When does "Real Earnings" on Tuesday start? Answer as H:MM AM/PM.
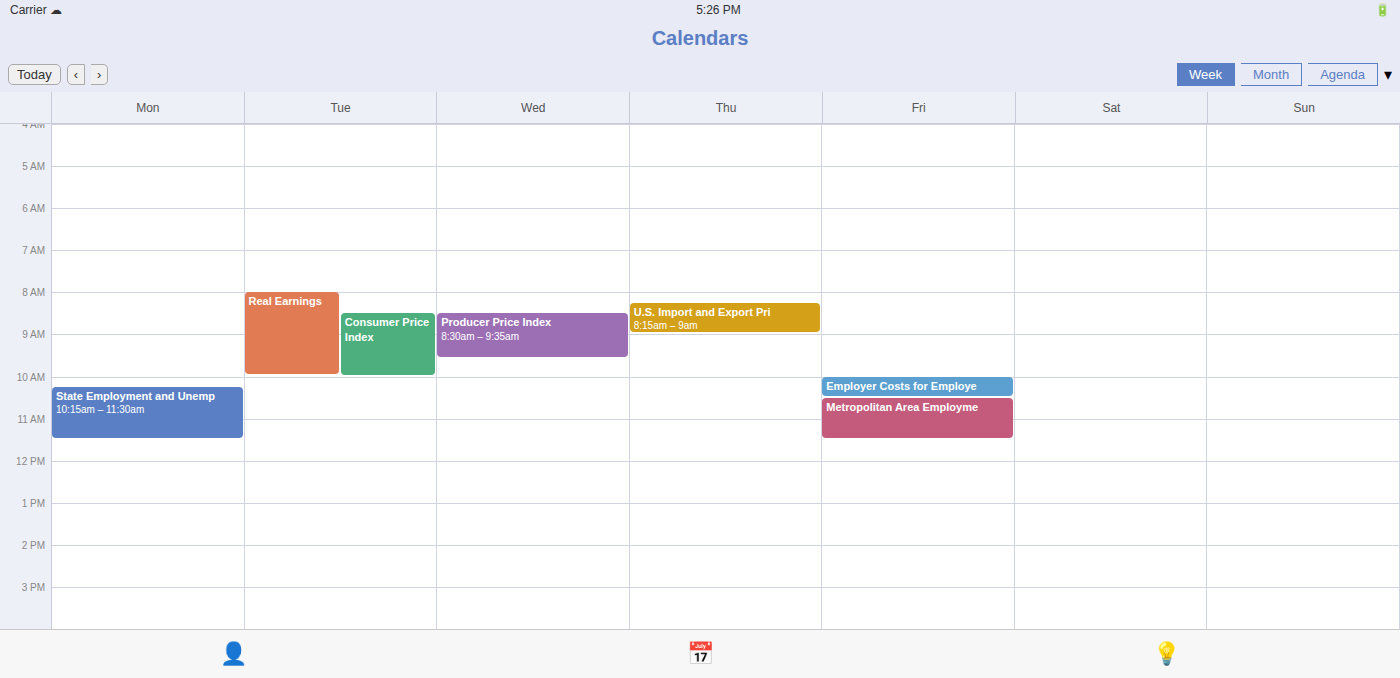
8:00 AM